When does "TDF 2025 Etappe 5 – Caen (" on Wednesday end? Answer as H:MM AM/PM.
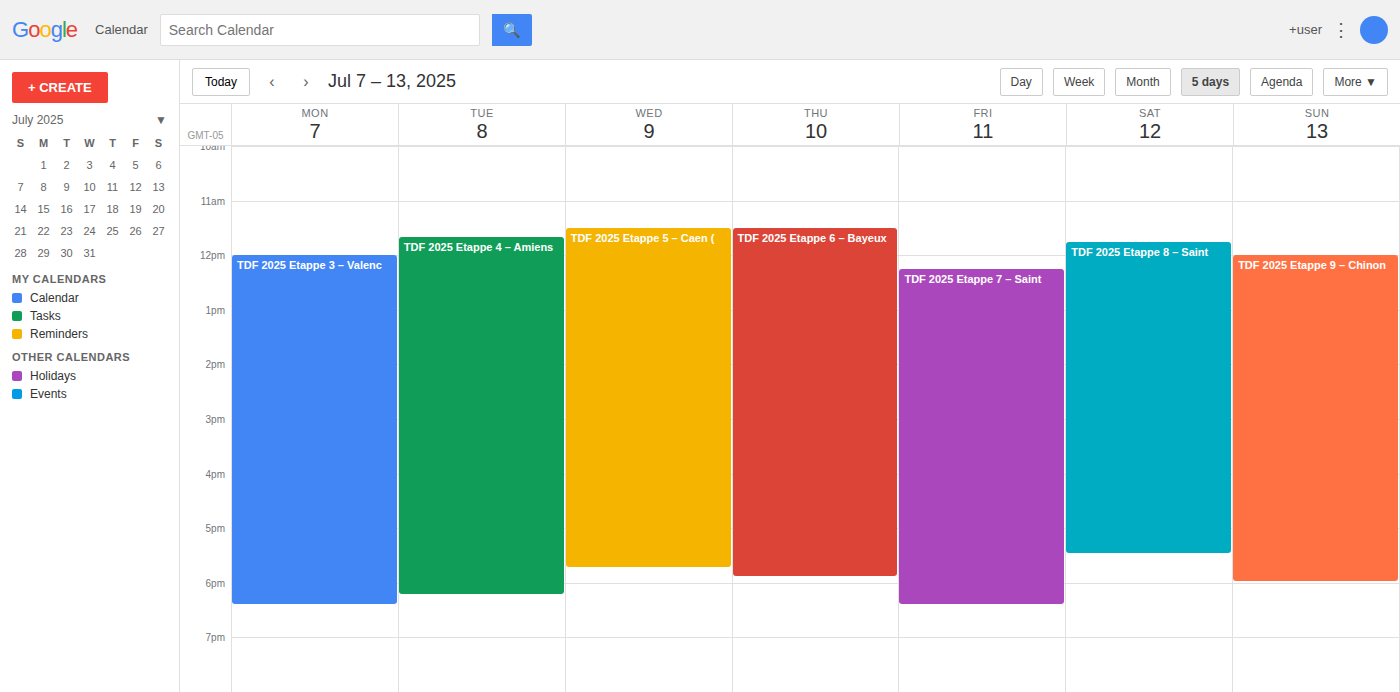
5:45 PM